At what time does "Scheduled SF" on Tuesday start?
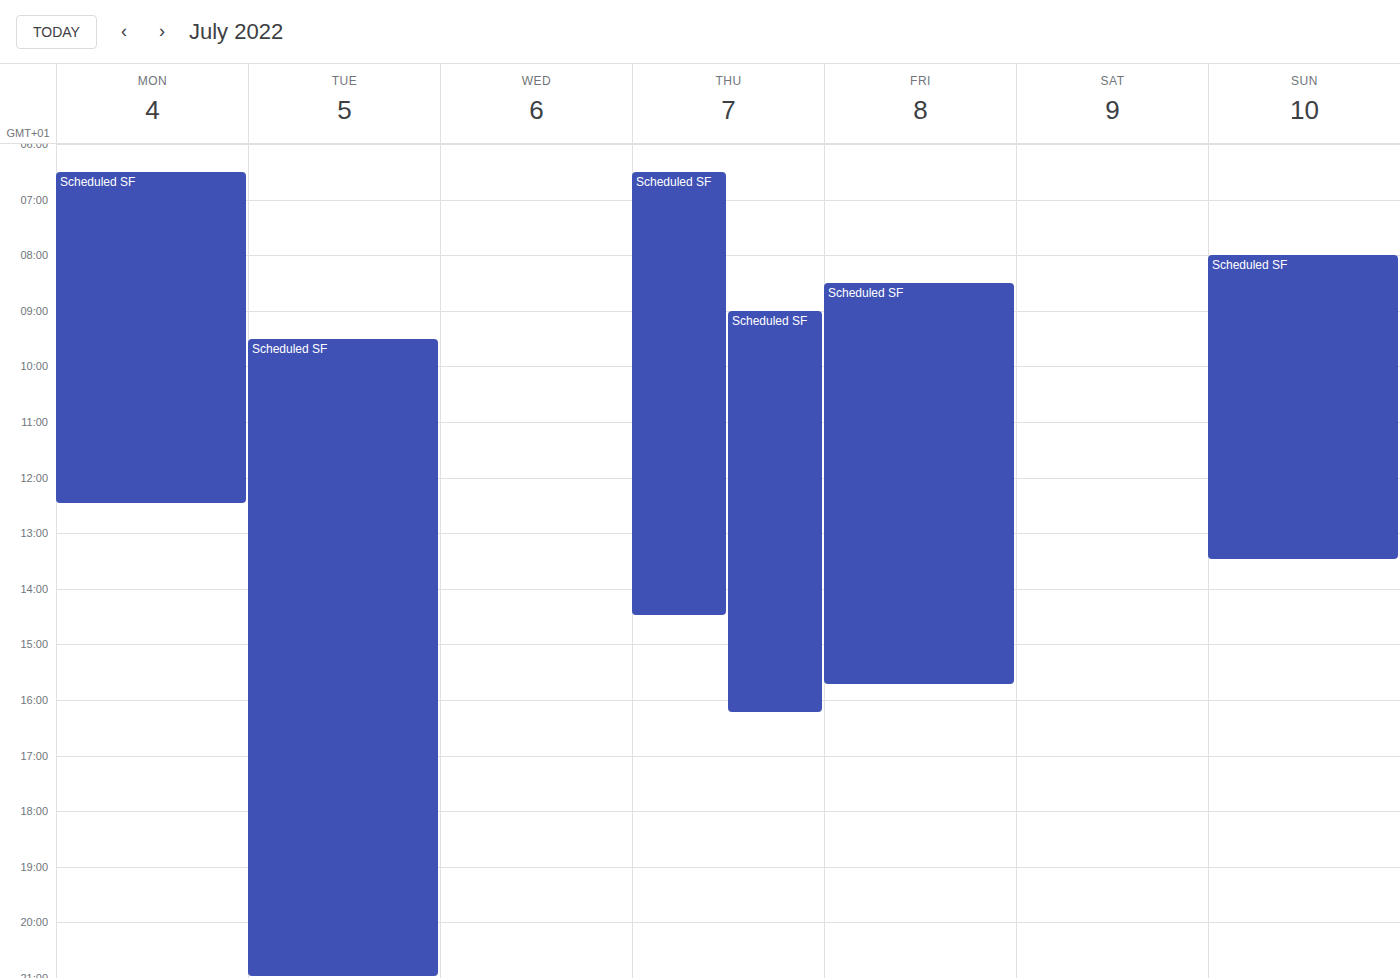
9:30 AM